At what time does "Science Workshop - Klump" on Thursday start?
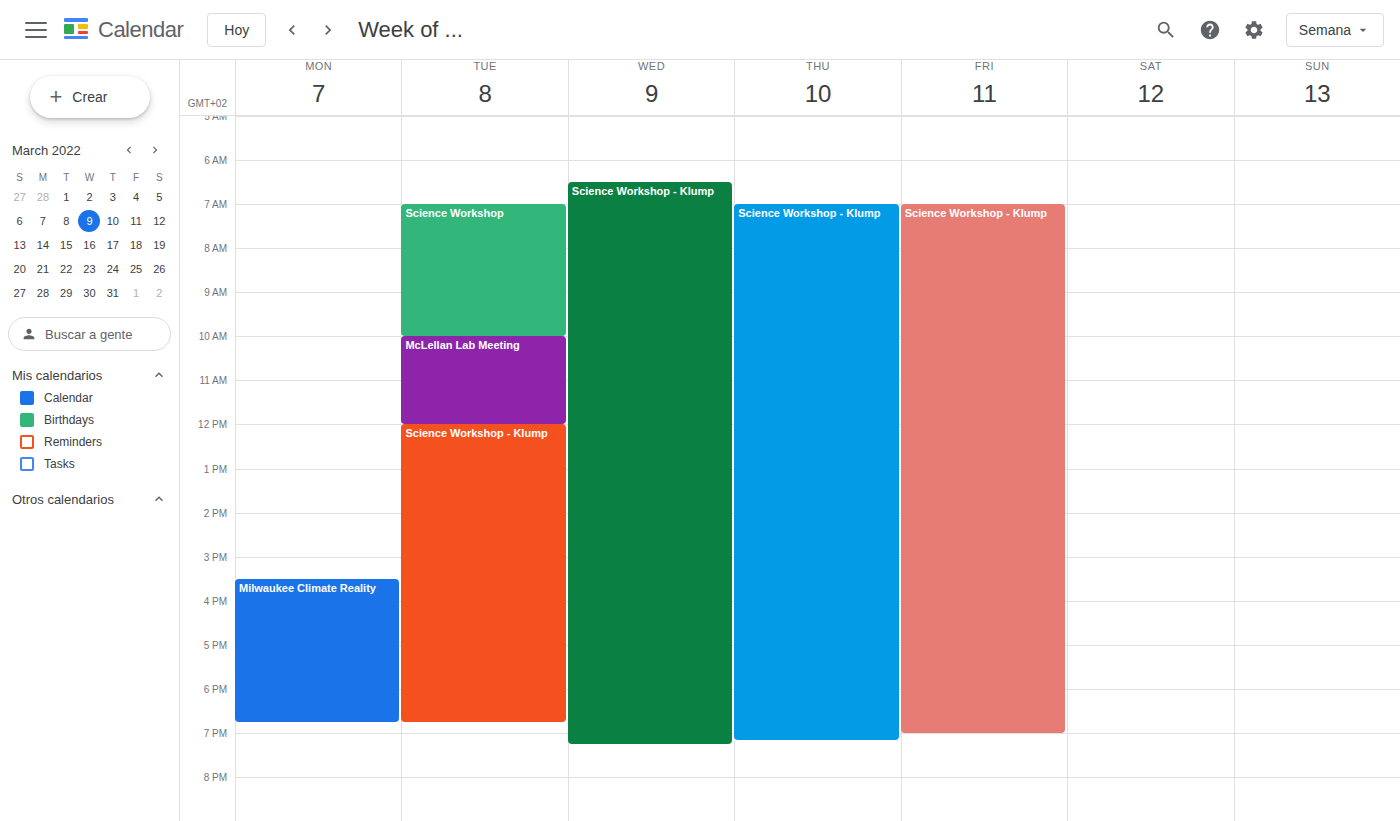
07:00